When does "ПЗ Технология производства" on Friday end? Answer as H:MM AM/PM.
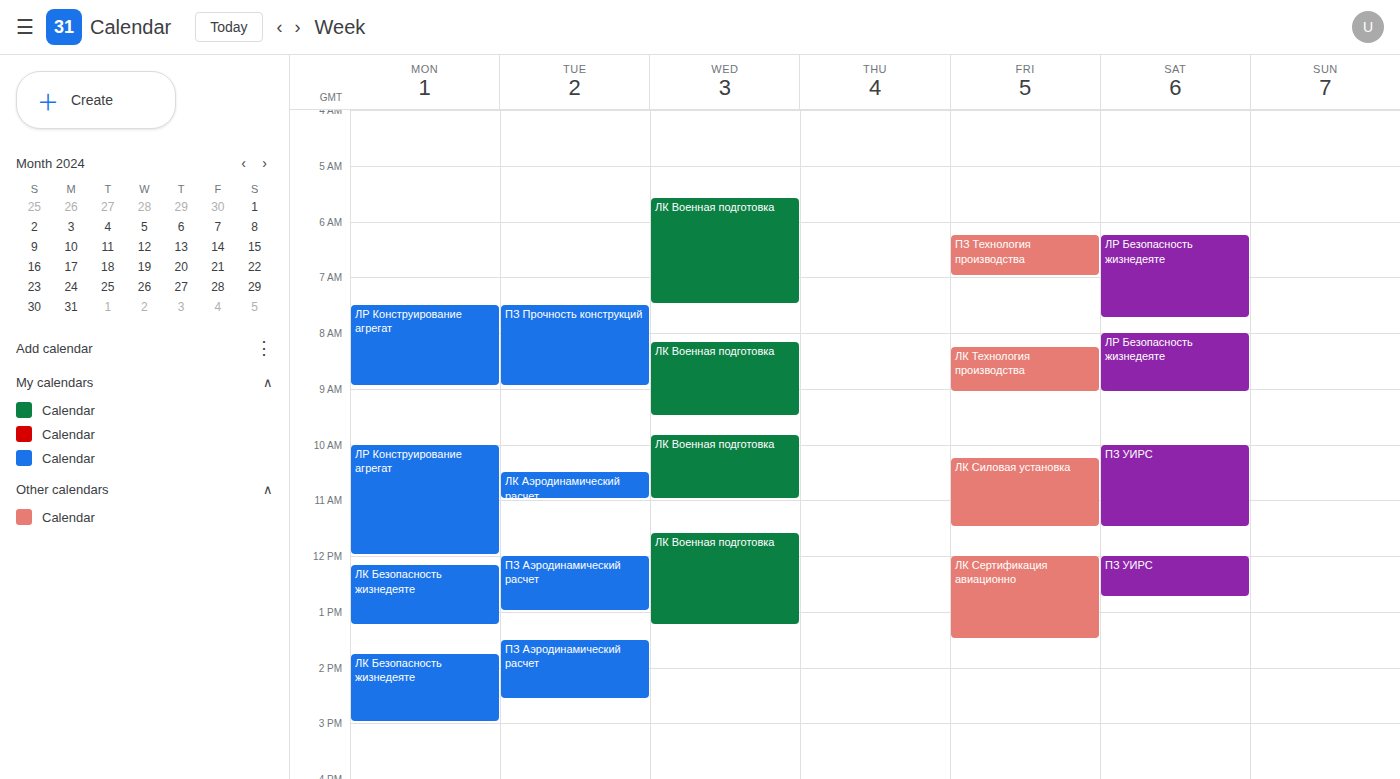
7:00 AM